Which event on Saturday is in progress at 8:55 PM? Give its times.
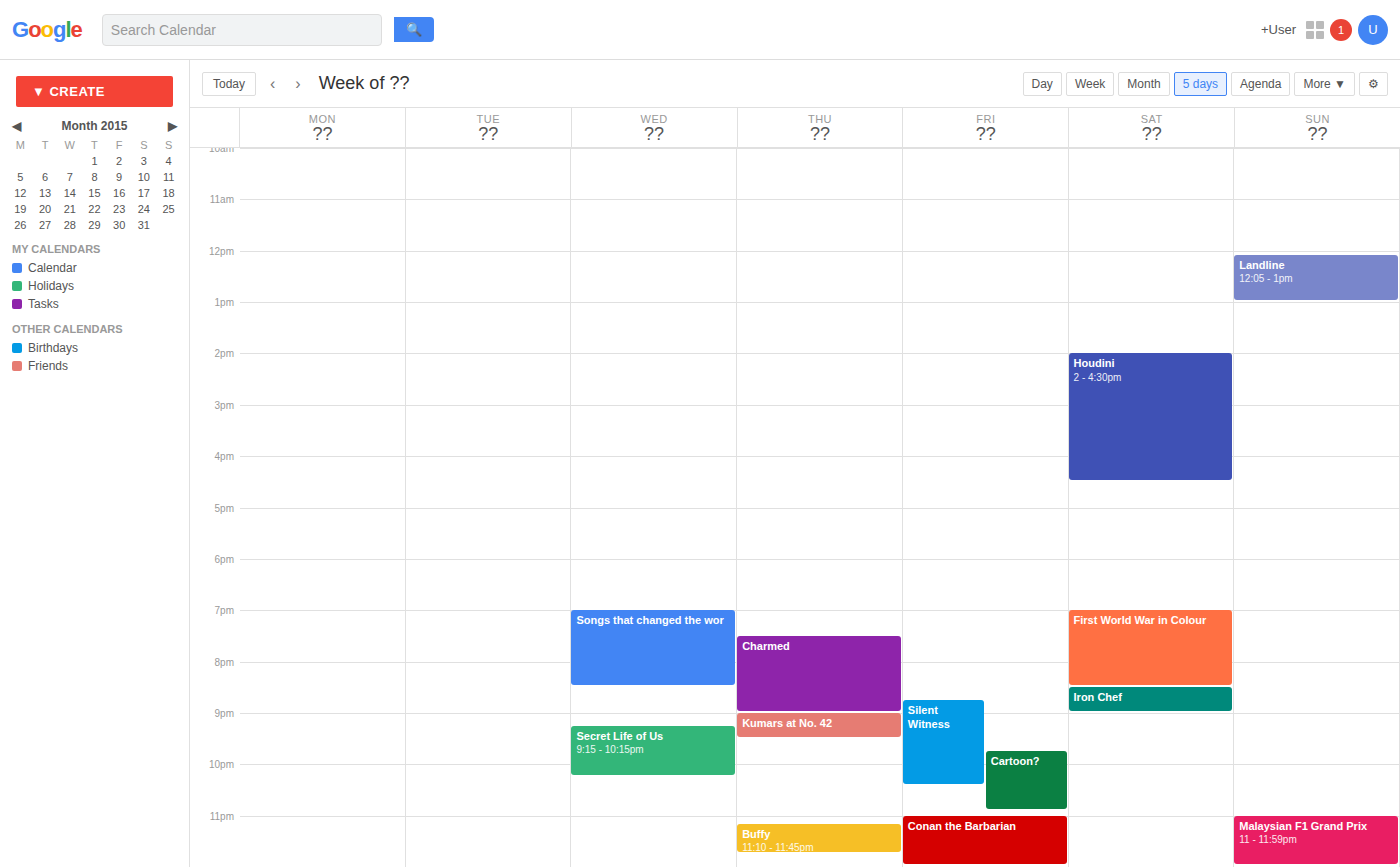
"Iron Chef", 8:30 PM to 9:00 PM